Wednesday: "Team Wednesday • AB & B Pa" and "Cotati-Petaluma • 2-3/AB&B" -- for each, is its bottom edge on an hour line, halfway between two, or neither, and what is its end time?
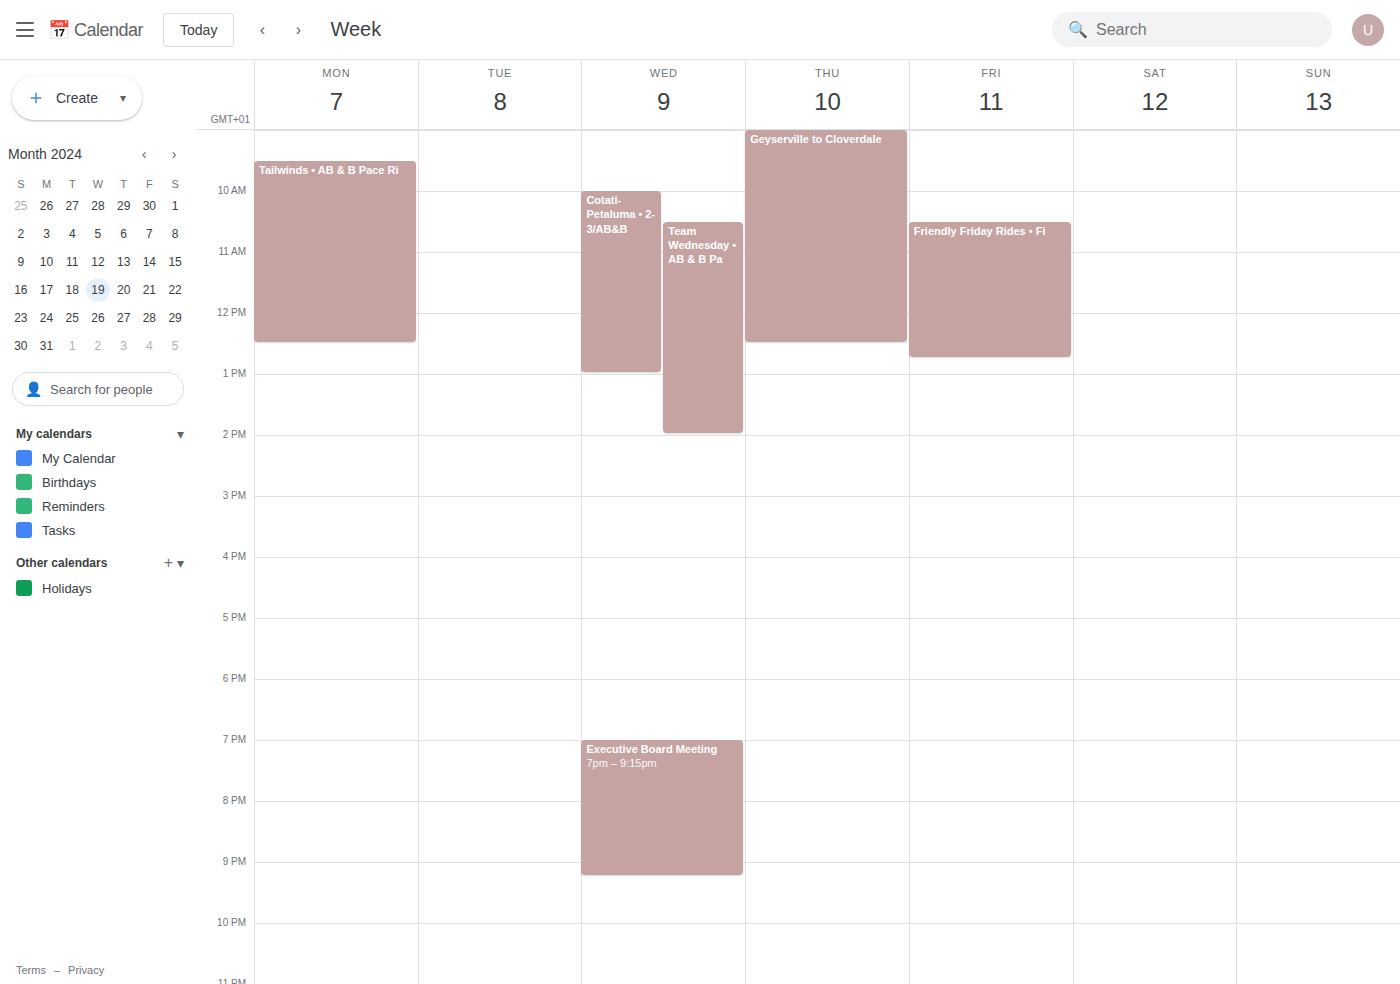
"Team Wednesday • AB & B Pa": 2:00 PM, exactly on the 2 PM line. "Cotati-Petaluma • 2-3/AB&B": 1:00 PM, exactly on the 1 PM line.